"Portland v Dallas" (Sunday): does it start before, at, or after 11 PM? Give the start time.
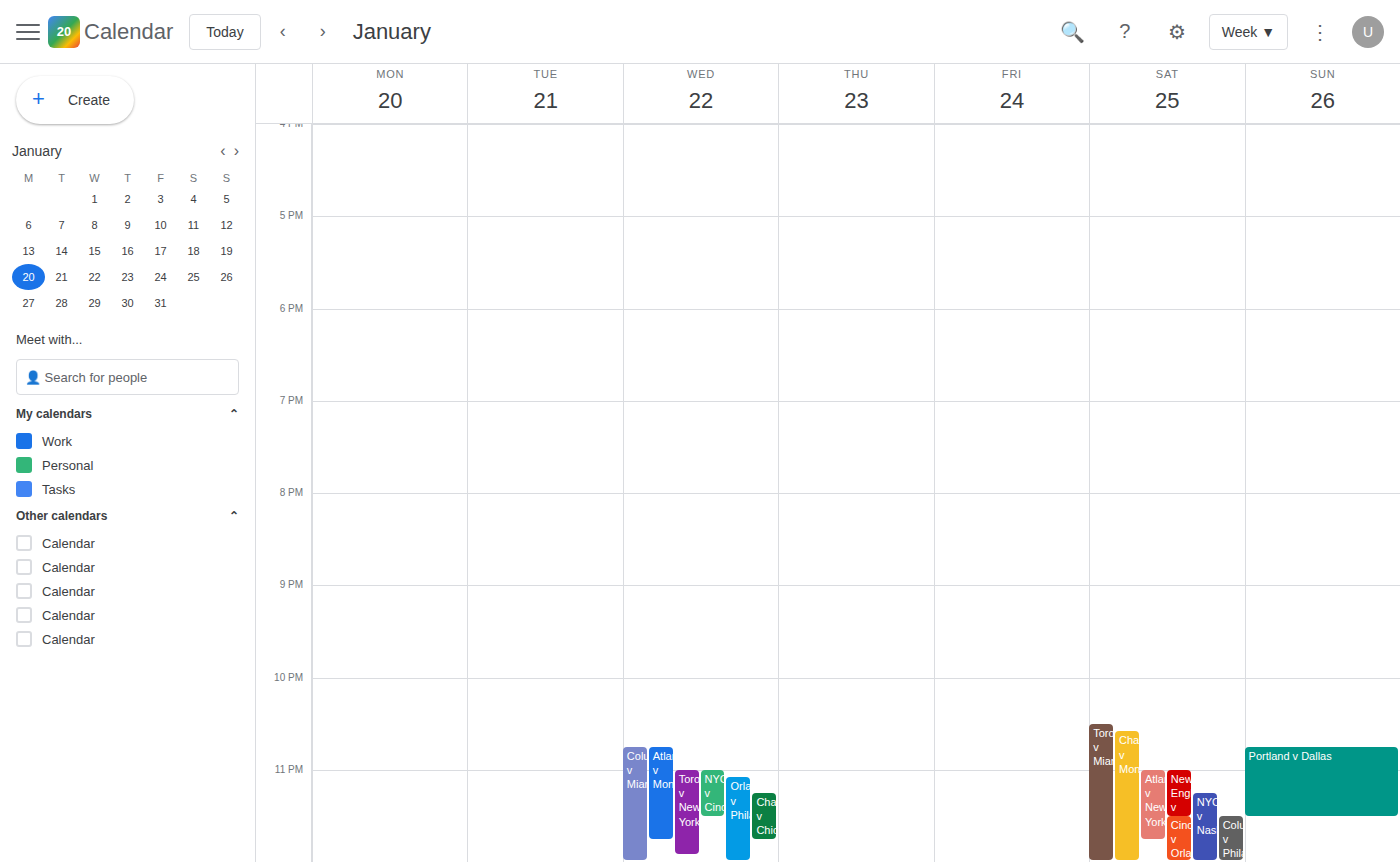
10:45 PM -- before 11 PM, 15 minutes above the 11 PM line.